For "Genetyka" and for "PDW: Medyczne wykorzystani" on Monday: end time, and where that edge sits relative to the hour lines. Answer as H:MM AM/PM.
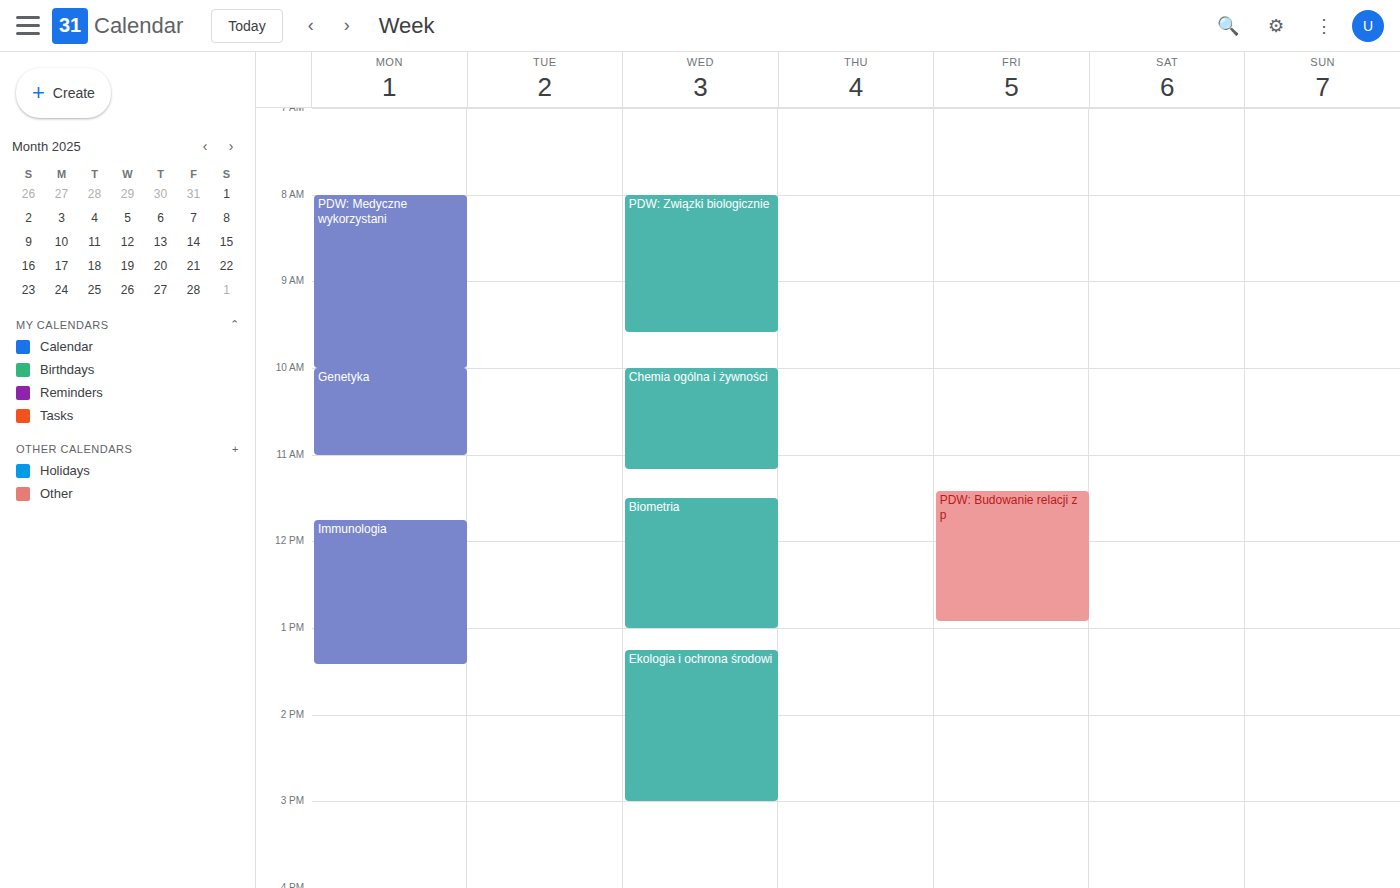
"Genetyka": 11:00 AM, exactly on the 11 AM line. "PDW: Medyczne wykorzystani": 10:00 AM, exactly on the 10 AM line.